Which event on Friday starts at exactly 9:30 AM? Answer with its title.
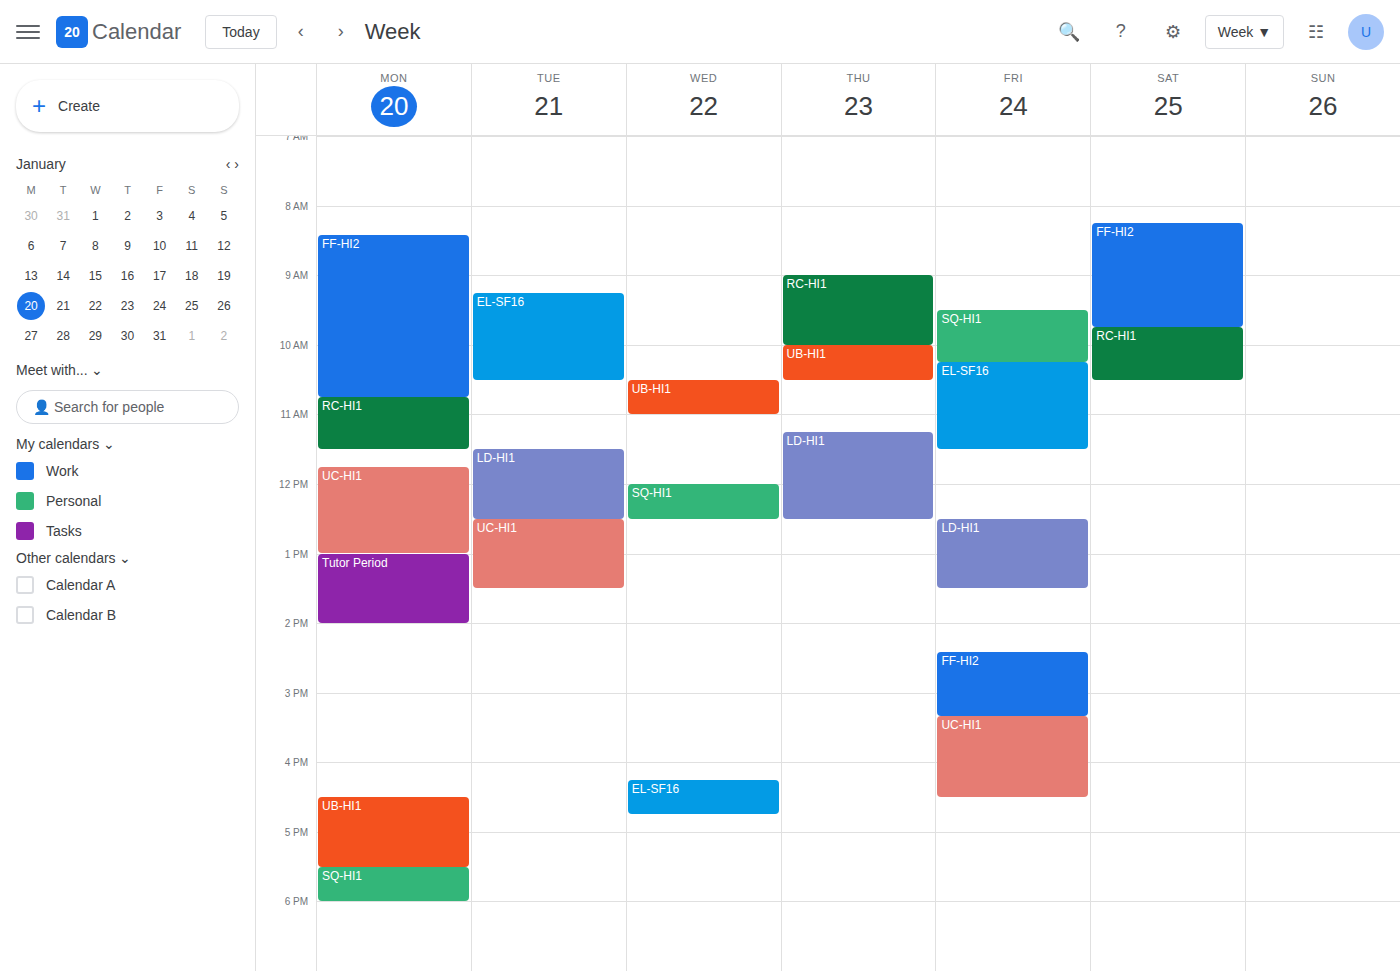
"SQ-HI1"